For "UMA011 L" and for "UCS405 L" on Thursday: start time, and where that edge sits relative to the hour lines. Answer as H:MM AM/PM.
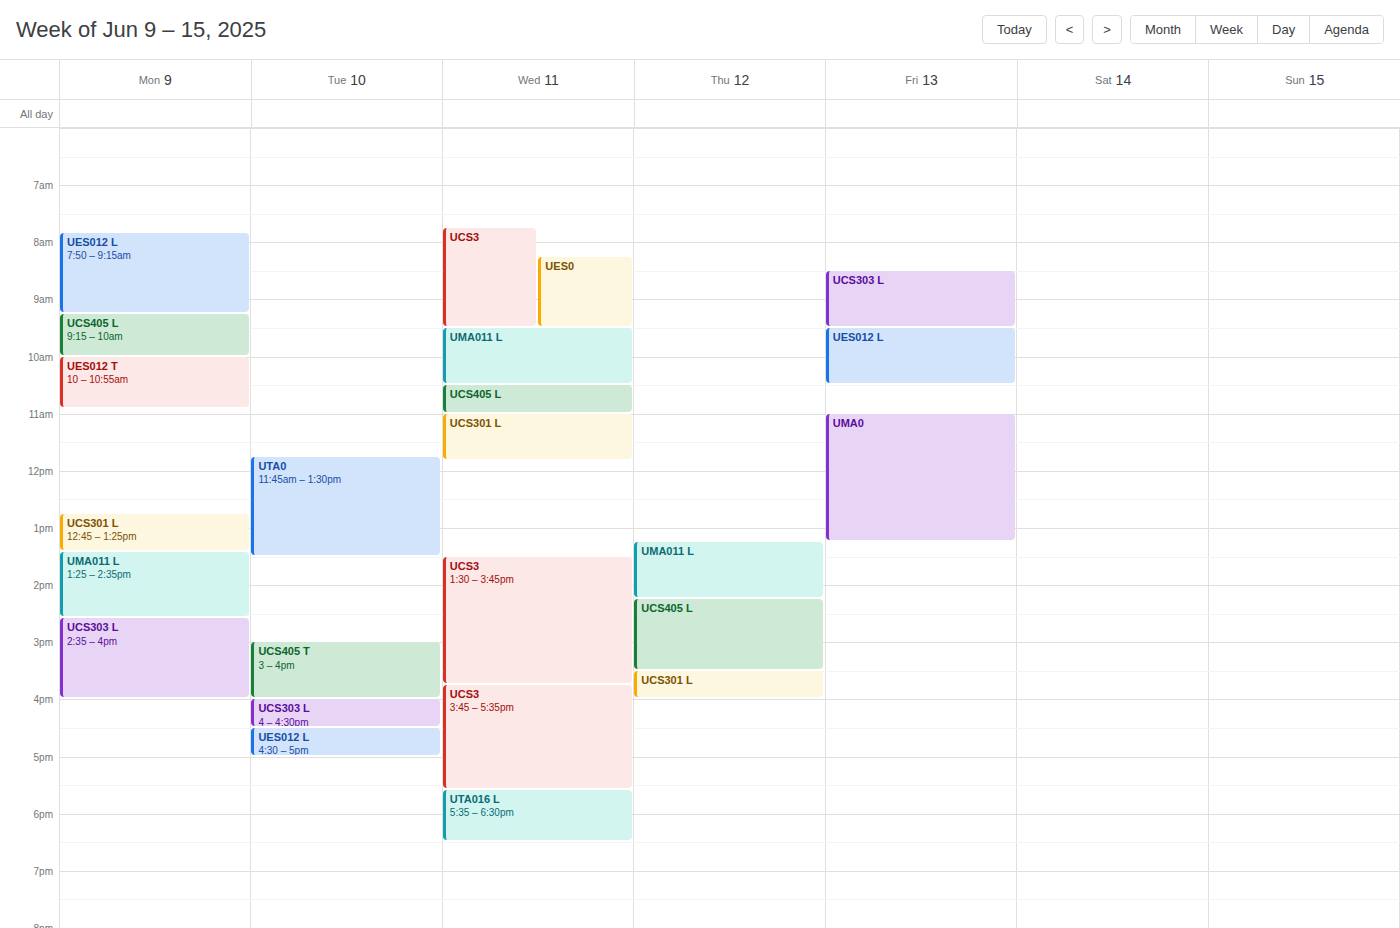
"UMA011 L": 1:15 PM, neither: a quarter of the way from the 1 PM line to the 2 PM line. "UCS405 L": 2:15 PM, neither: a quarter of the way from the 2 PM line to the 3 PM line.